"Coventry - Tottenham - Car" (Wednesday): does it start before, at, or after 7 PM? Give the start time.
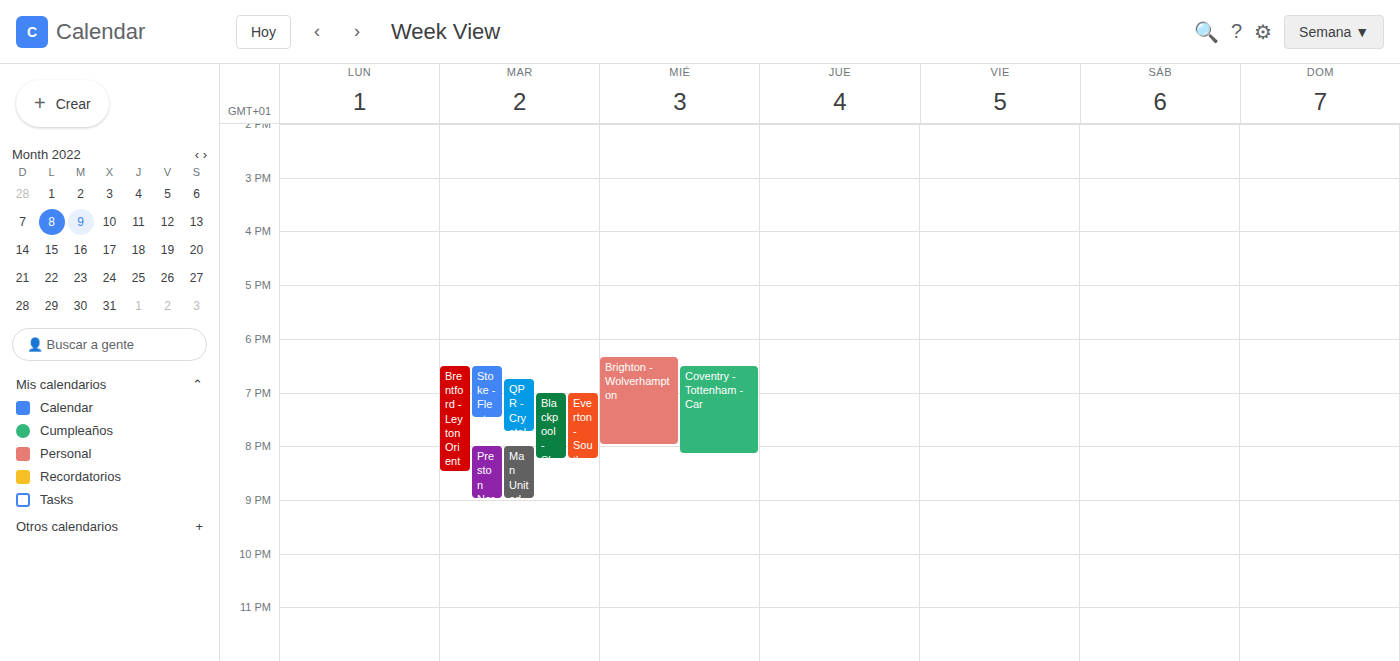
6:30 PM -- before 7 PM, 30 minutes above the 7 PM line.